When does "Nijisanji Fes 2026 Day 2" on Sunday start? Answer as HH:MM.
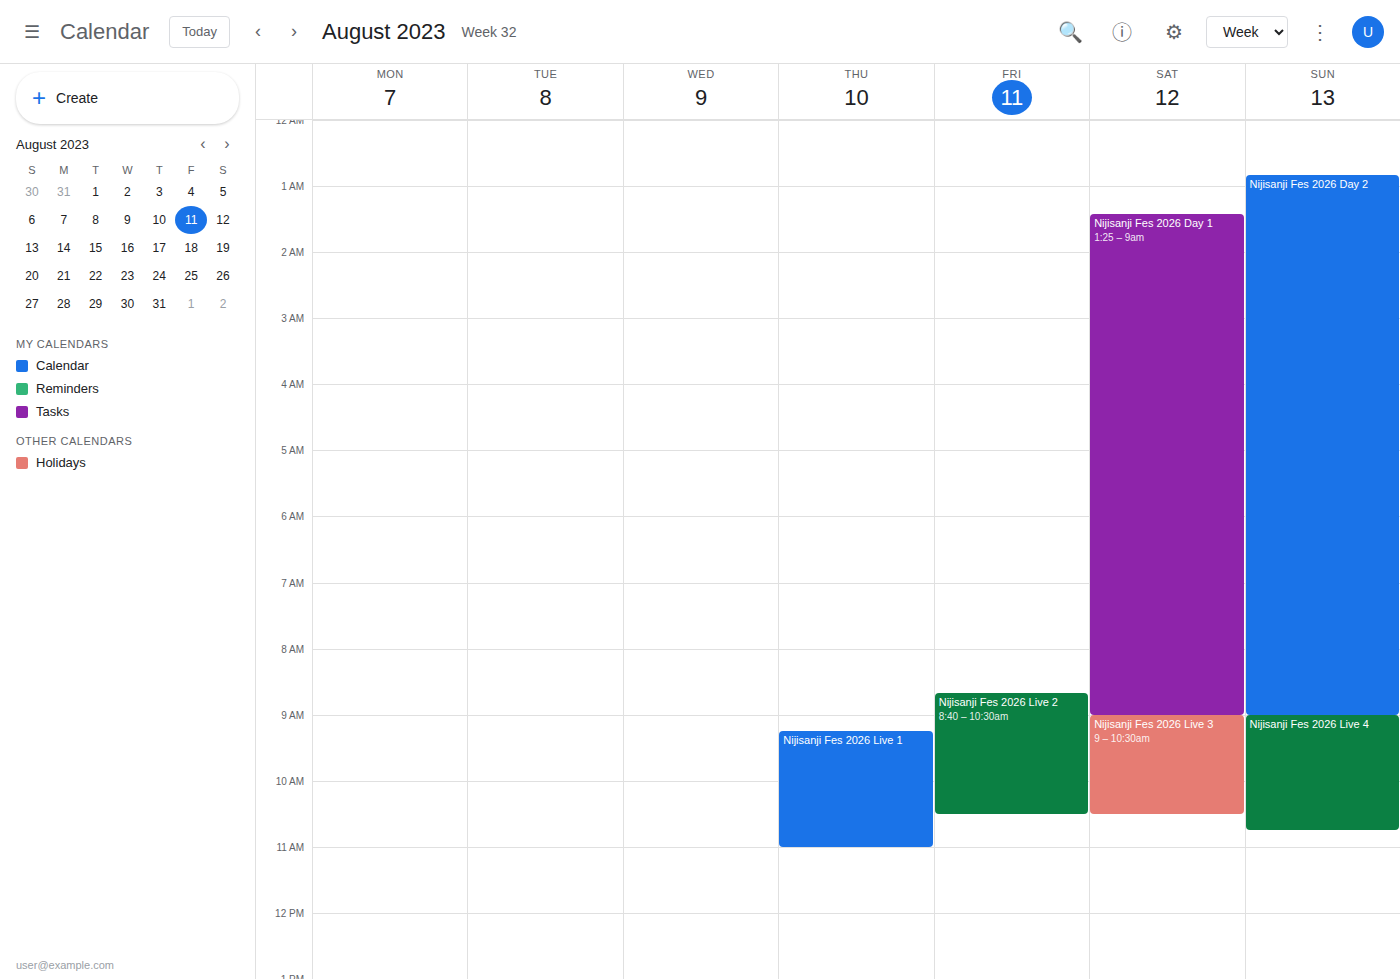
00:50